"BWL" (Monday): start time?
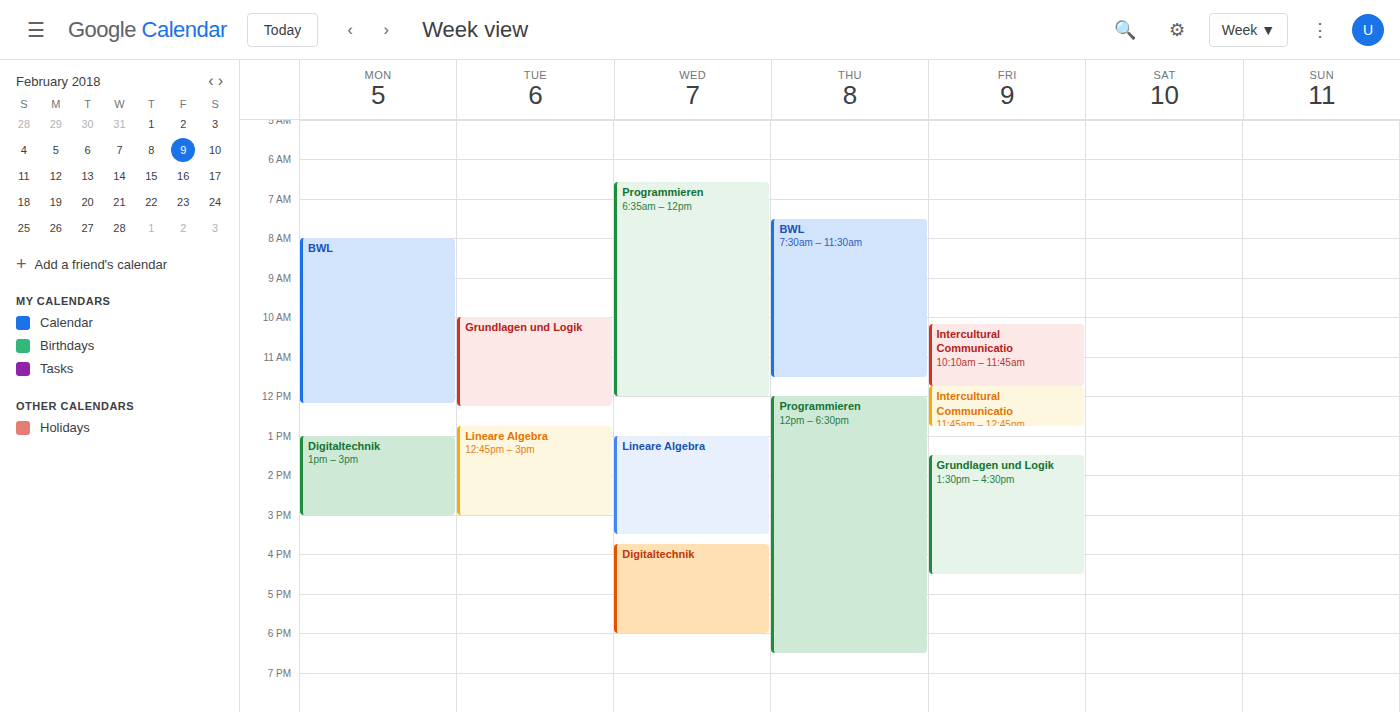
8:00 AM